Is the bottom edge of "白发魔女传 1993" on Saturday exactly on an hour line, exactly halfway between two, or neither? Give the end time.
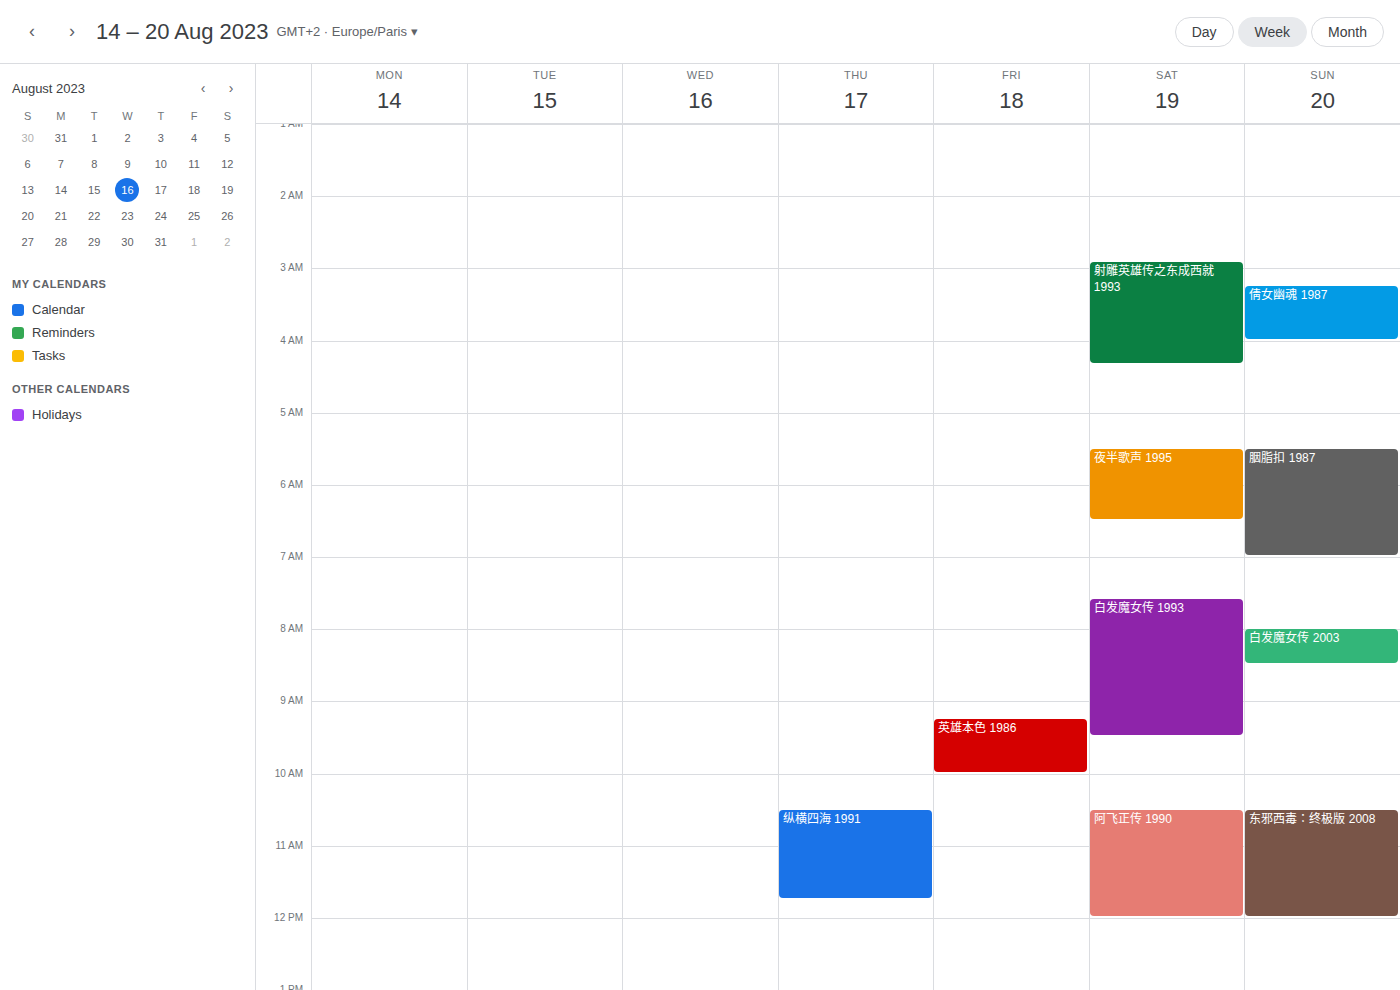
09:30 -- halfway between the 09:00 and 10:00 lines.